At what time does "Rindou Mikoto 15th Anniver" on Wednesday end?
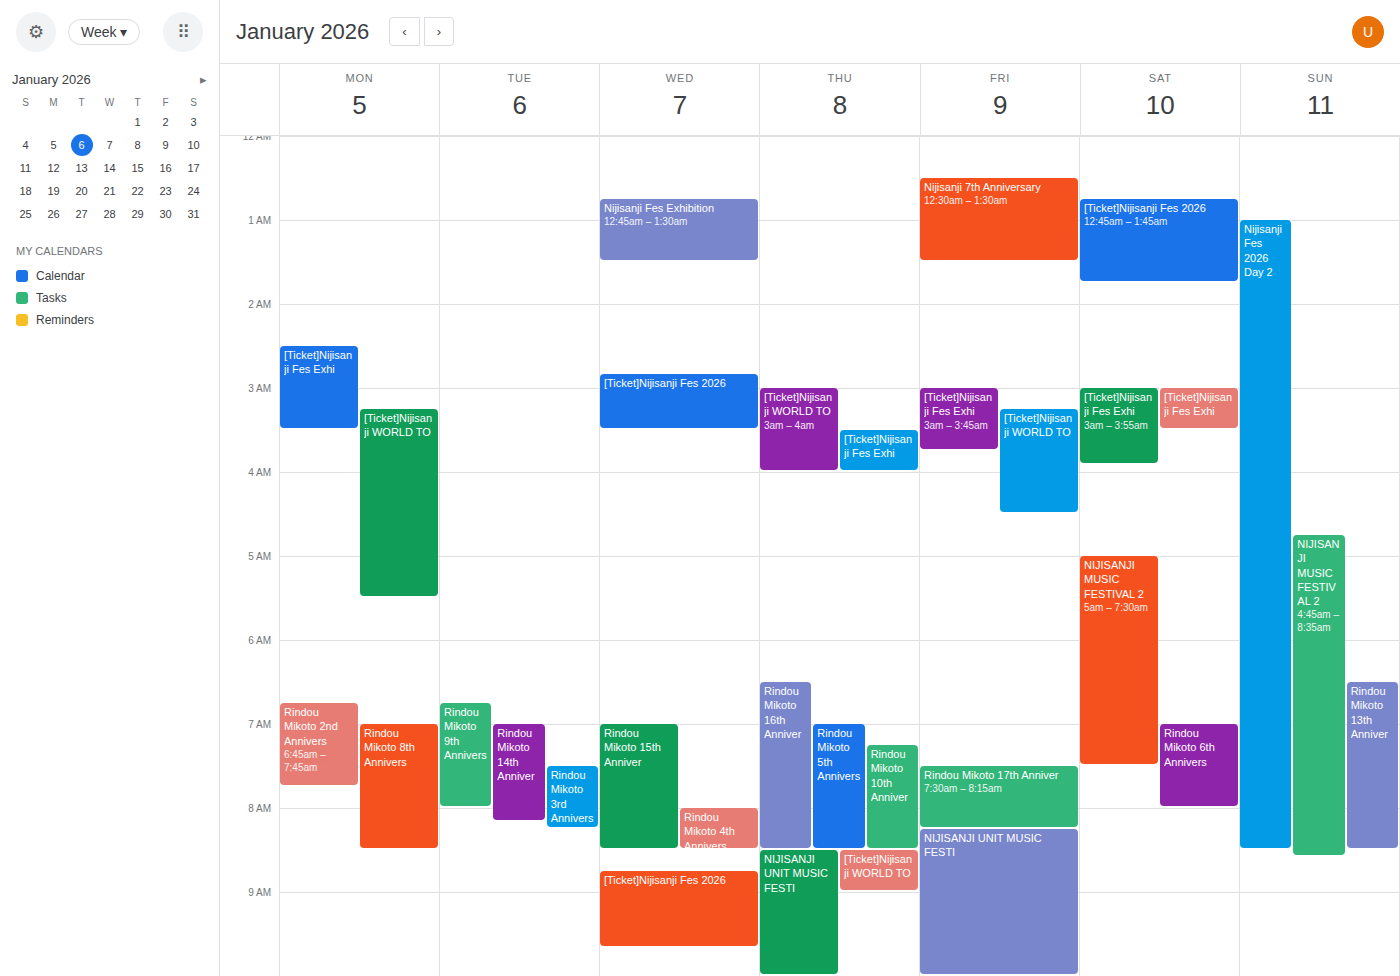
8:30 AM